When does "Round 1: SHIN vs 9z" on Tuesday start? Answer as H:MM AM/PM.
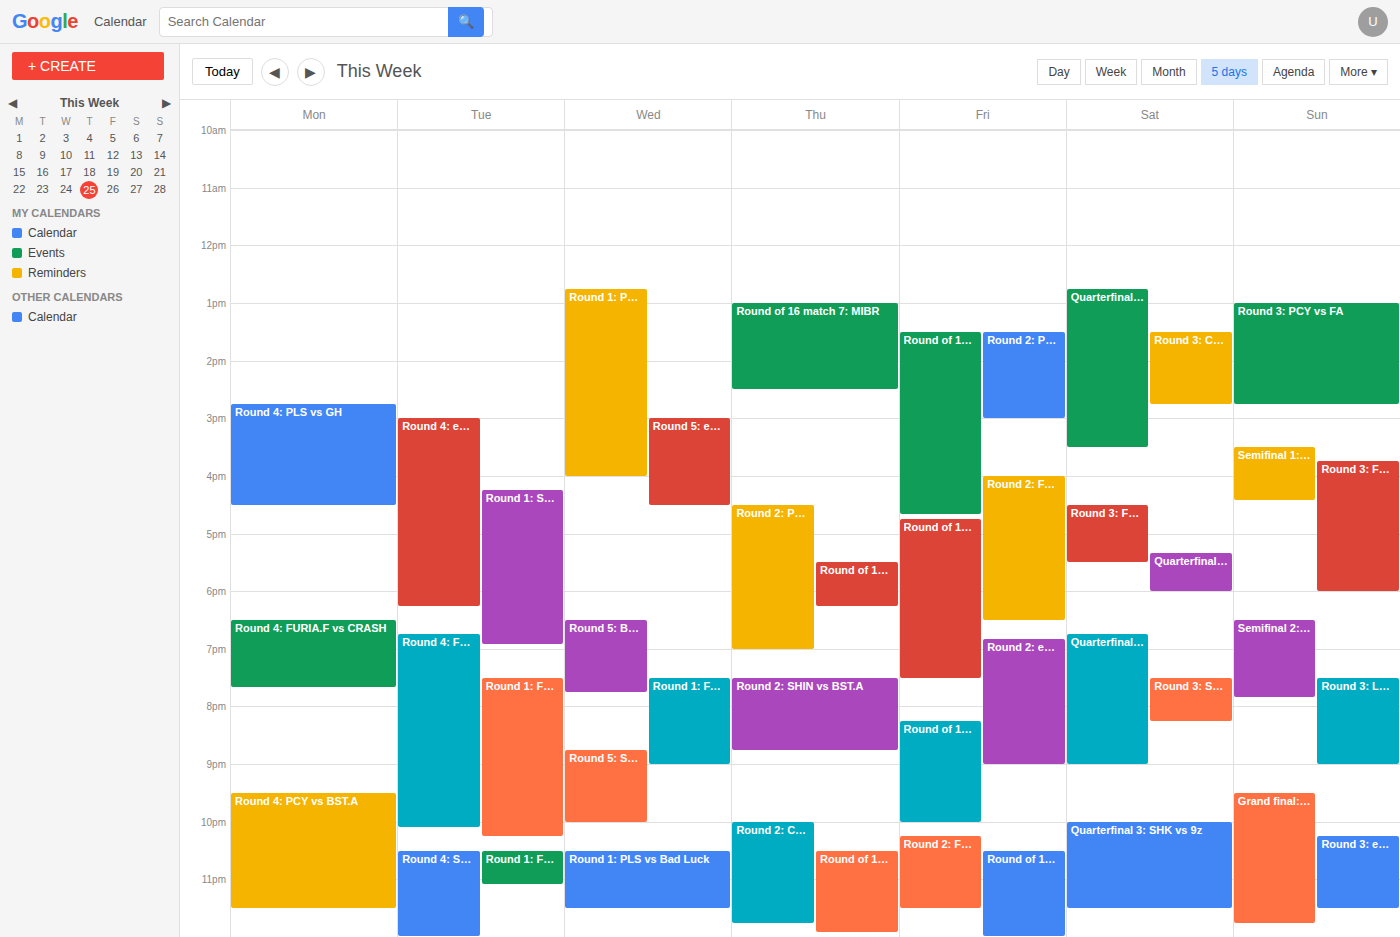
4:15 PM